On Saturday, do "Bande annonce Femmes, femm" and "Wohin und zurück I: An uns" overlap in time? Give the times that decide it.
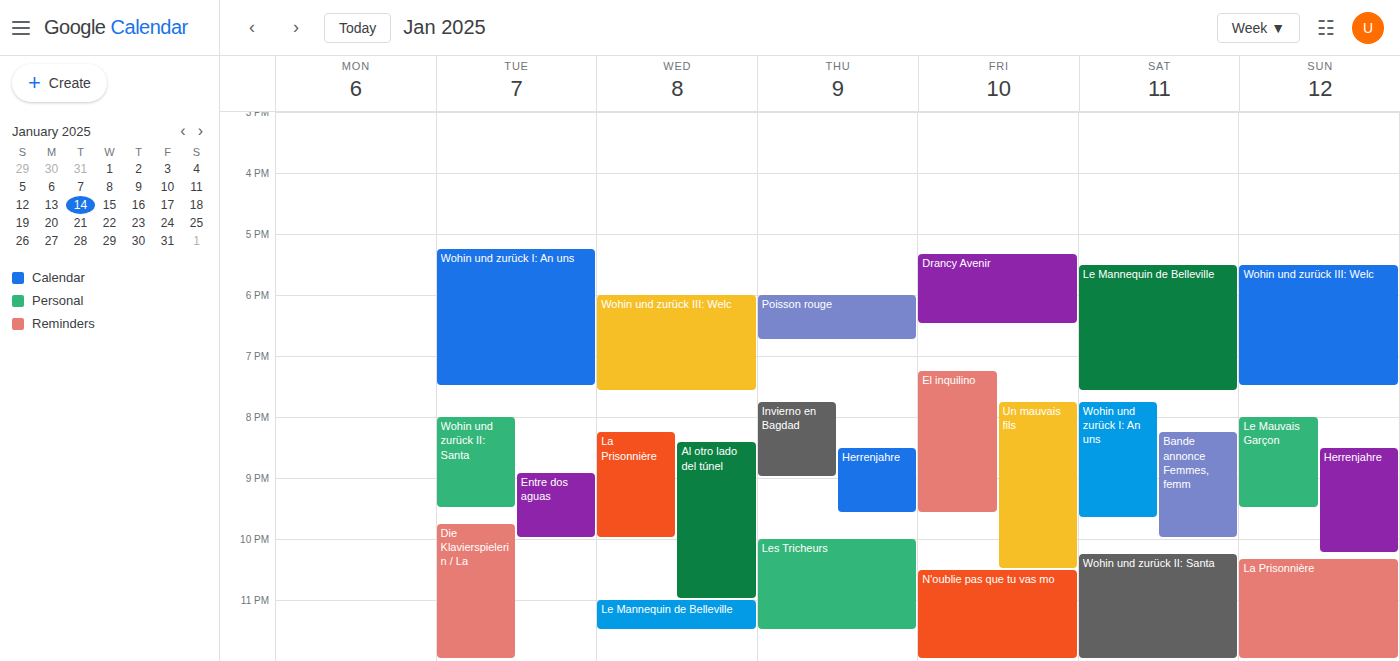
"Bande annonce Femmes, femm" starts at 20:15, before "Wohin und zurück I: An uns" ends at 21:40 -- they overlap.